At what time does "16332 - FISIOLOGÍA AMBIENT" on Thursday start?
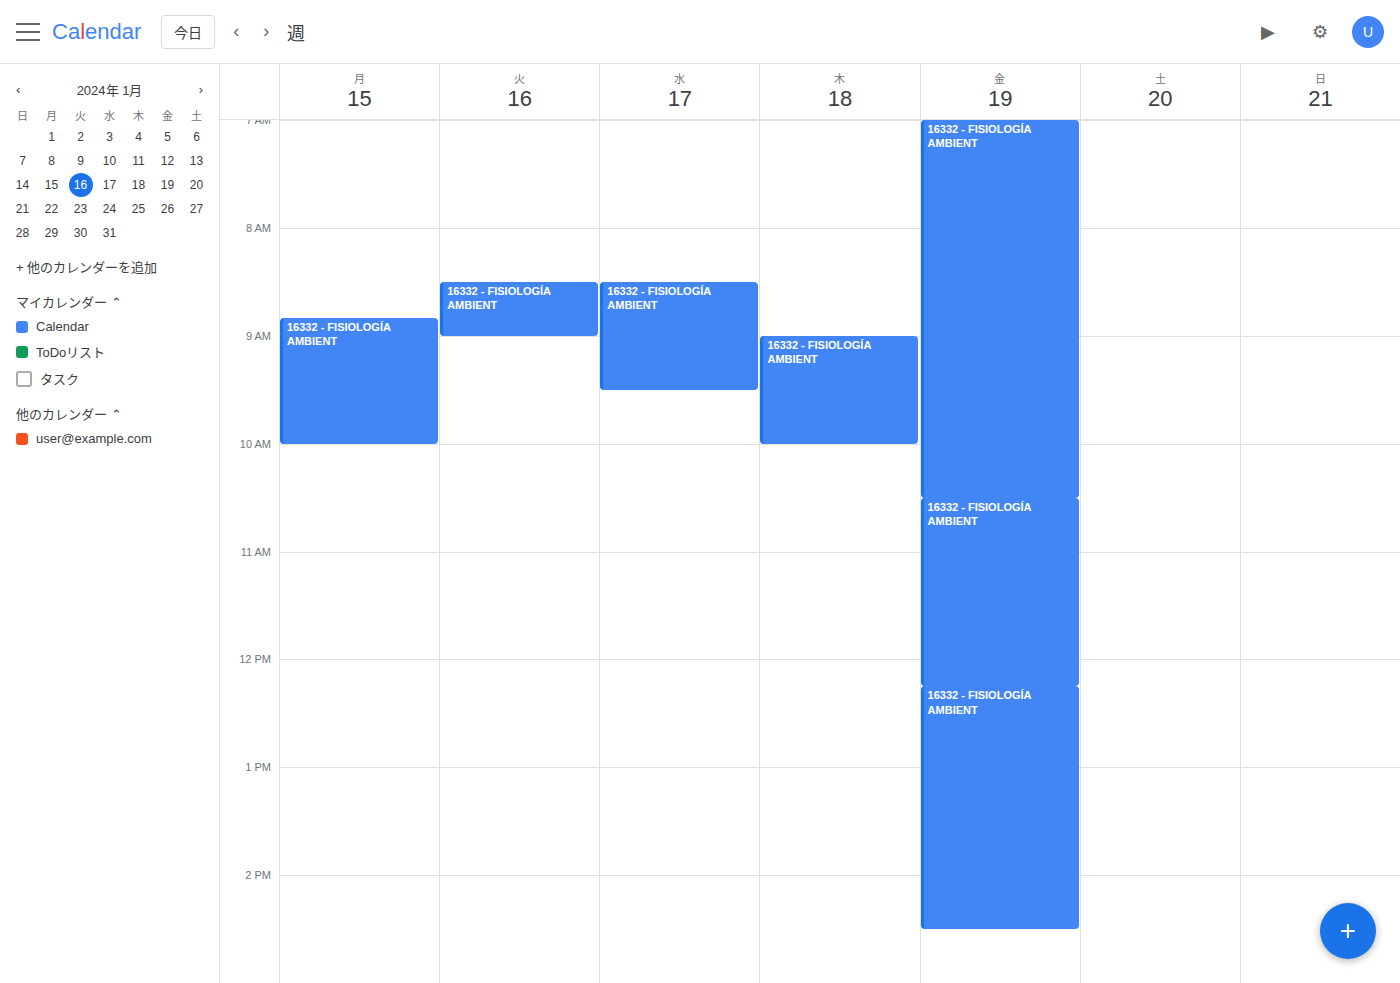
9:00 AM